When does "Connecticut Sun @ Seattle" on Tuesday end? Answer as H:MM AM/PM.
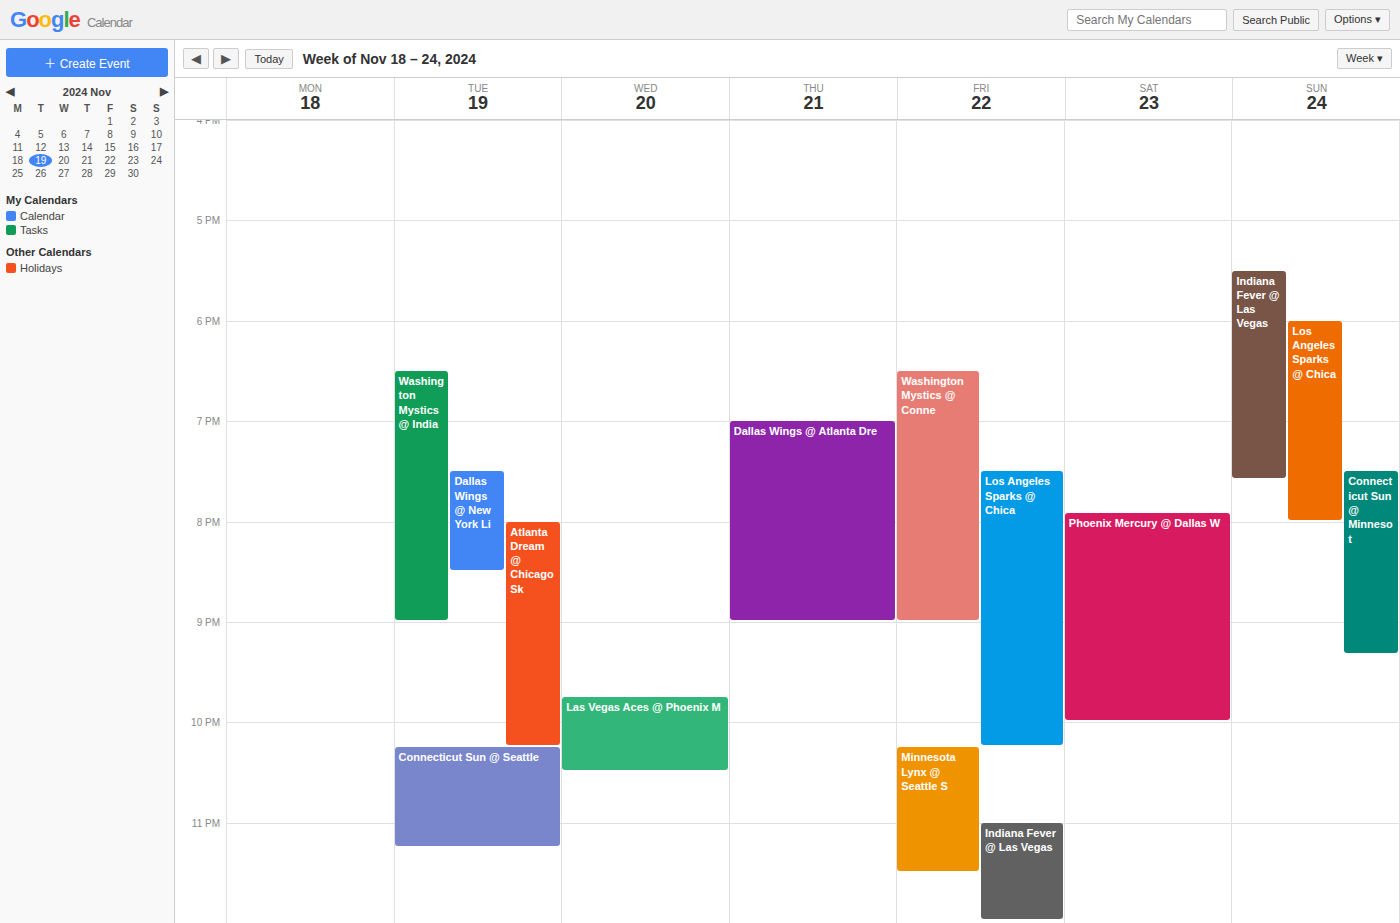
11:15 PM